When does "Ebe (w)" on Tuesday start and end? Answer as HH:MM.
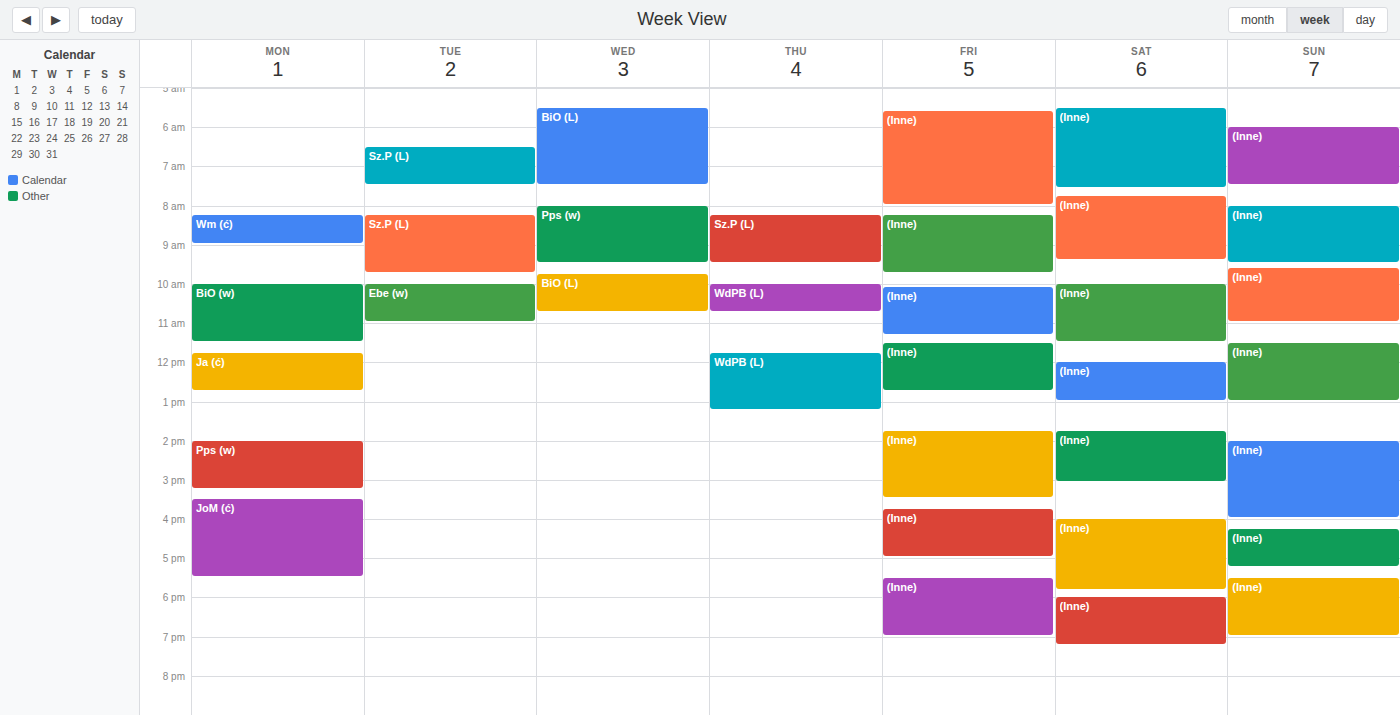
10:00 to 11:00